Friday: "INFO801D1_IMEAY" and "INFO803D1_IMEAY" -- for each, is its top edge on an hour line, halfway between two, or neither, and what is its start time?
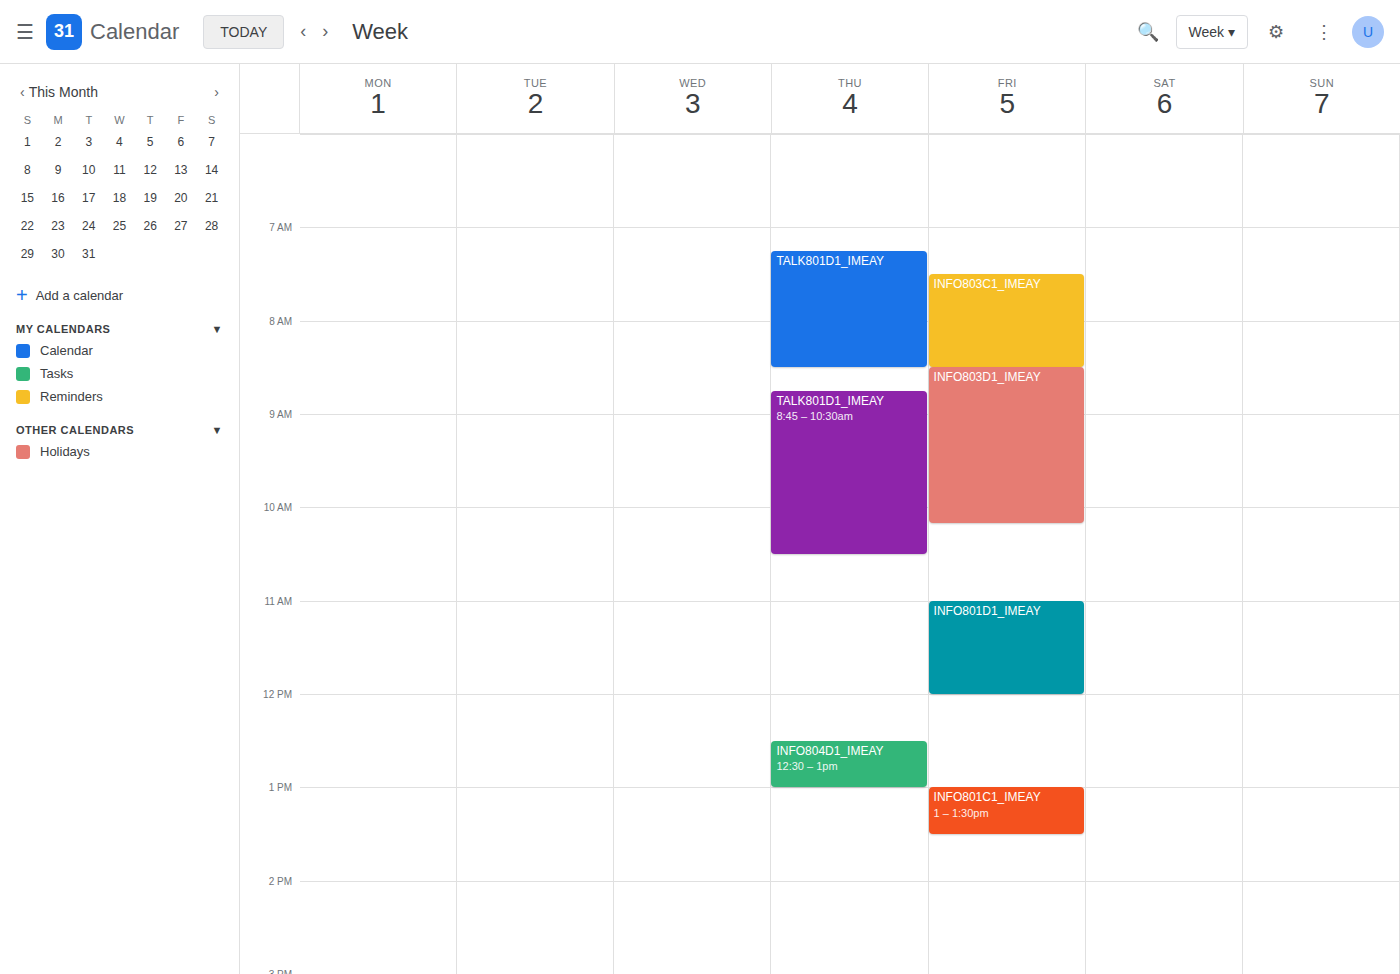
"INFO801D1_IMEAY": 11:00 AM, exactly on the 11 AM line. "INFO803D1_IMEAY": 8:30 AM, halfway between the 8 AM and 9 AM lines.